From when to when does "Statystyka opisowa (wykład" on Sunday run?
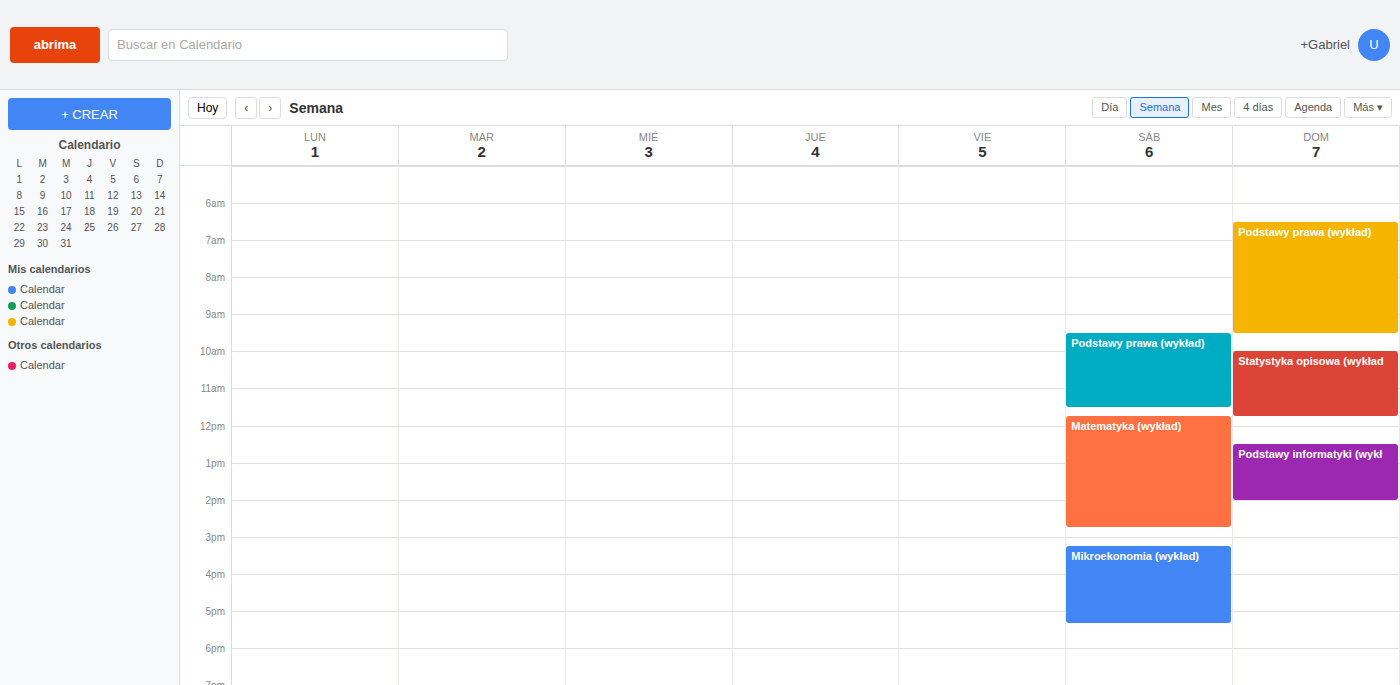
10:00 AM to 11:45 AM